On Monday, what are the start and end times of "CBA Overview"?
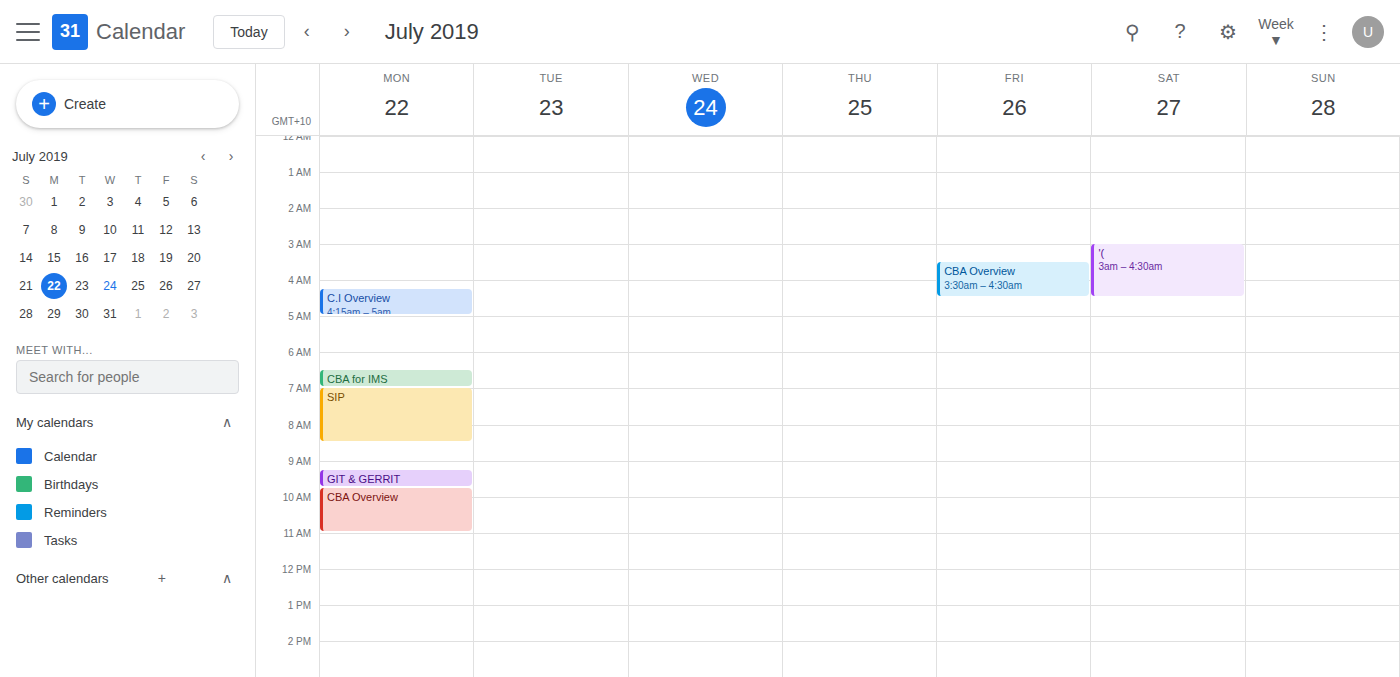
9:45 AM to 11:00 AM